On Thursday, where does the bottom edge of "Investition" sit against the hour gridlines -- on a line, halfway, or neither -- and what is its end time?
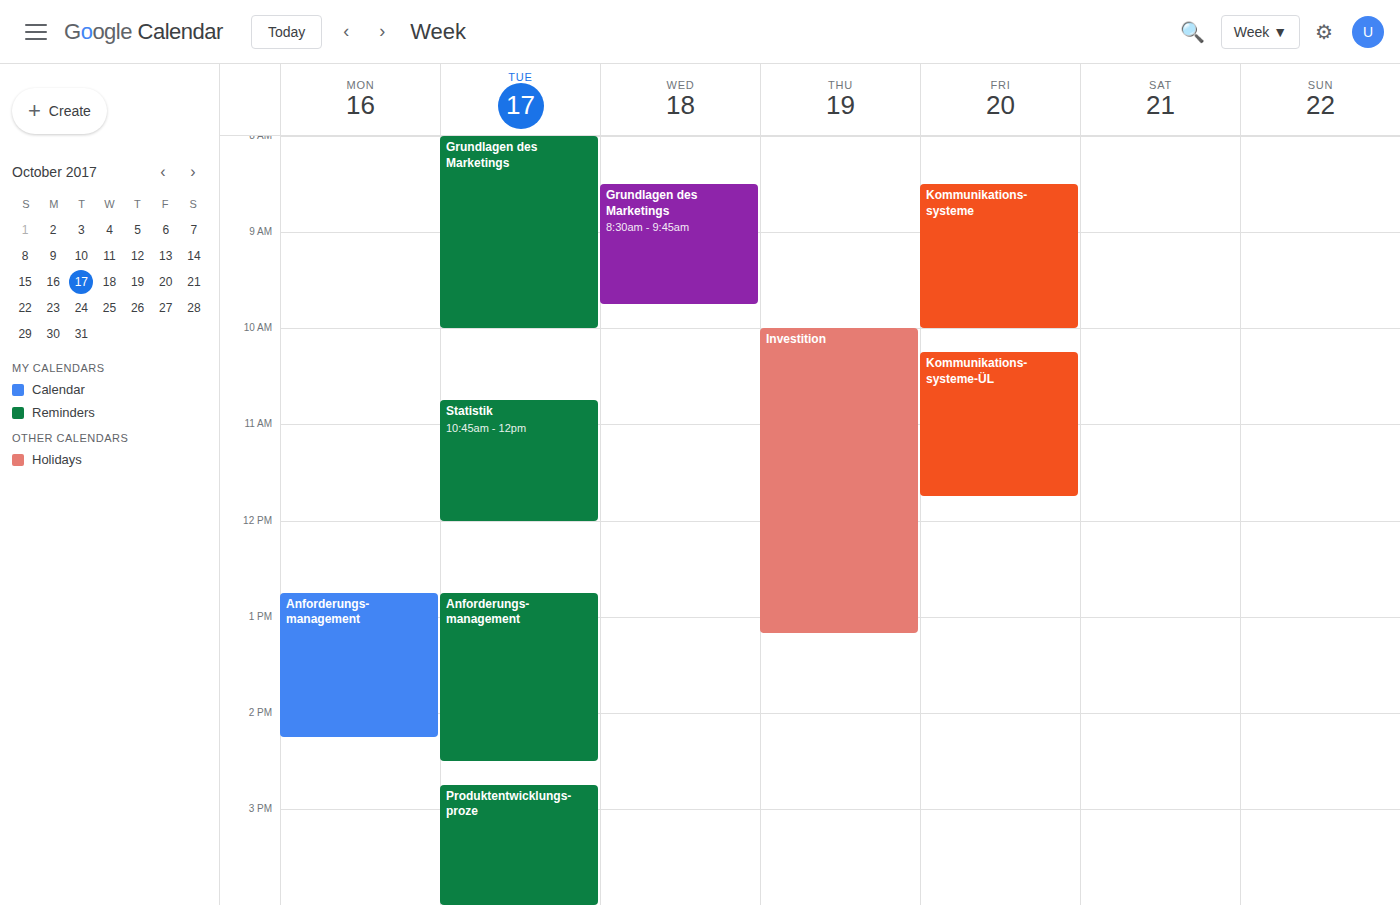
1:10 PM -- neither: 10 minutes below the 1 PM line and 50 minutes above the 2 PM line.